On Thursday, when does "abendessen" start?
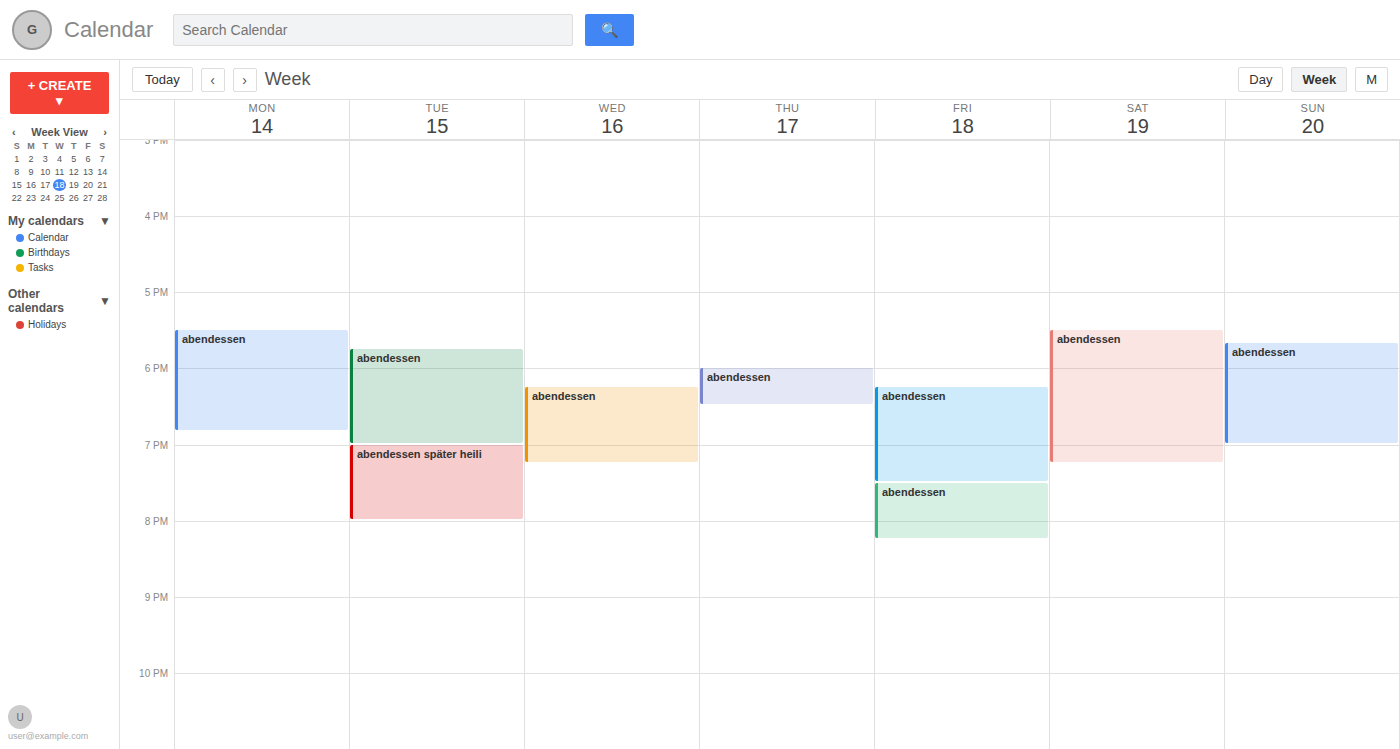
6:00 PM